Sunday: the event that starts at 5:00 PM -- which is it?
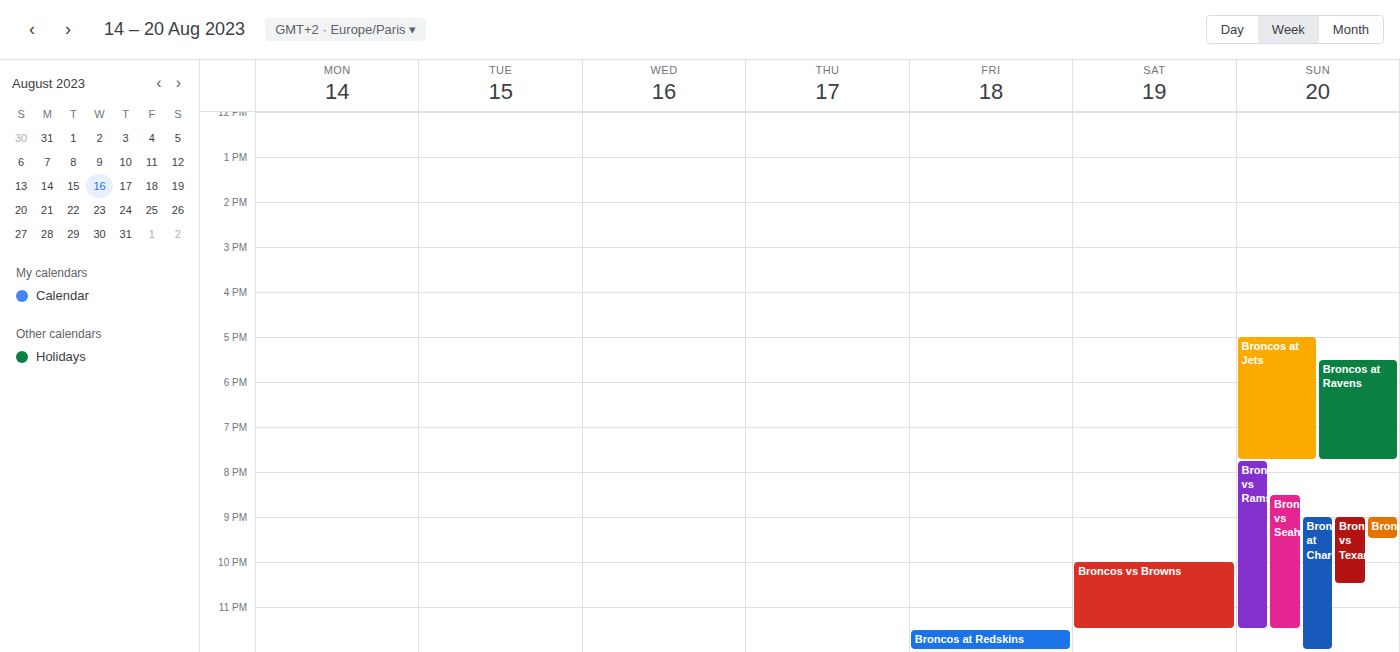
"Broncos at Jets"